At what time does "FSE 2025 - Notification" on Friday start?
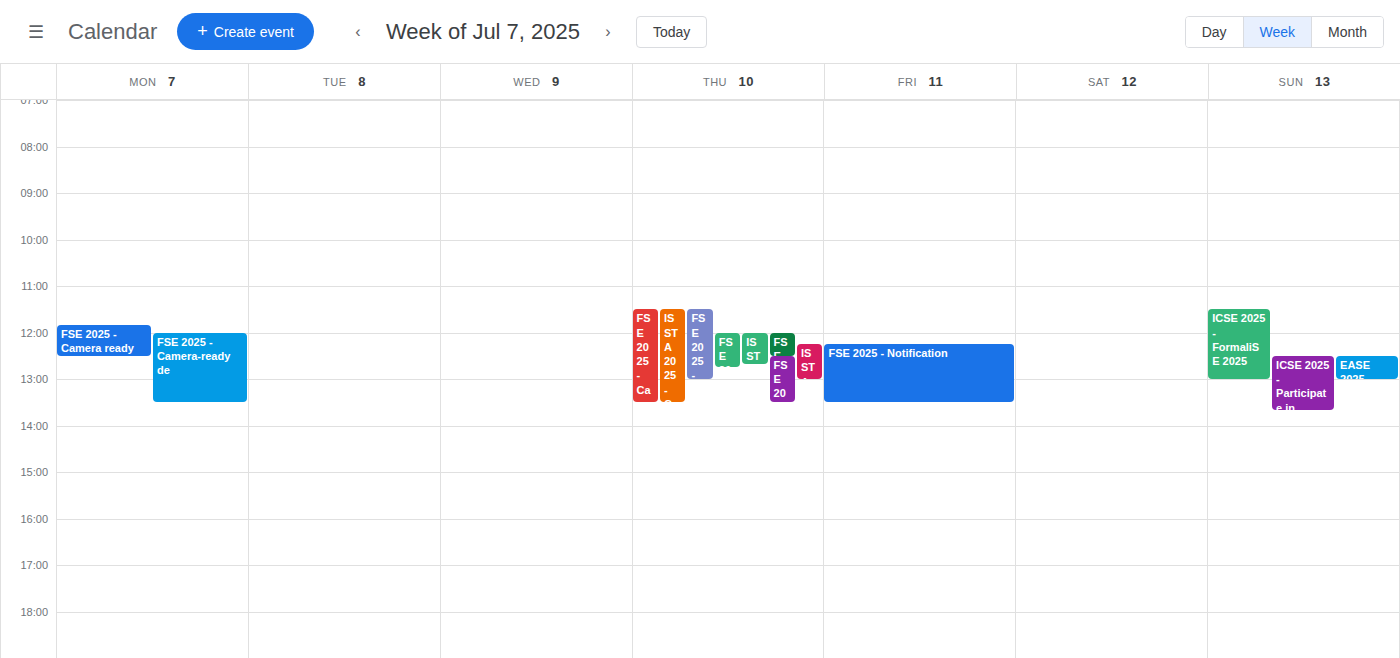
12:15